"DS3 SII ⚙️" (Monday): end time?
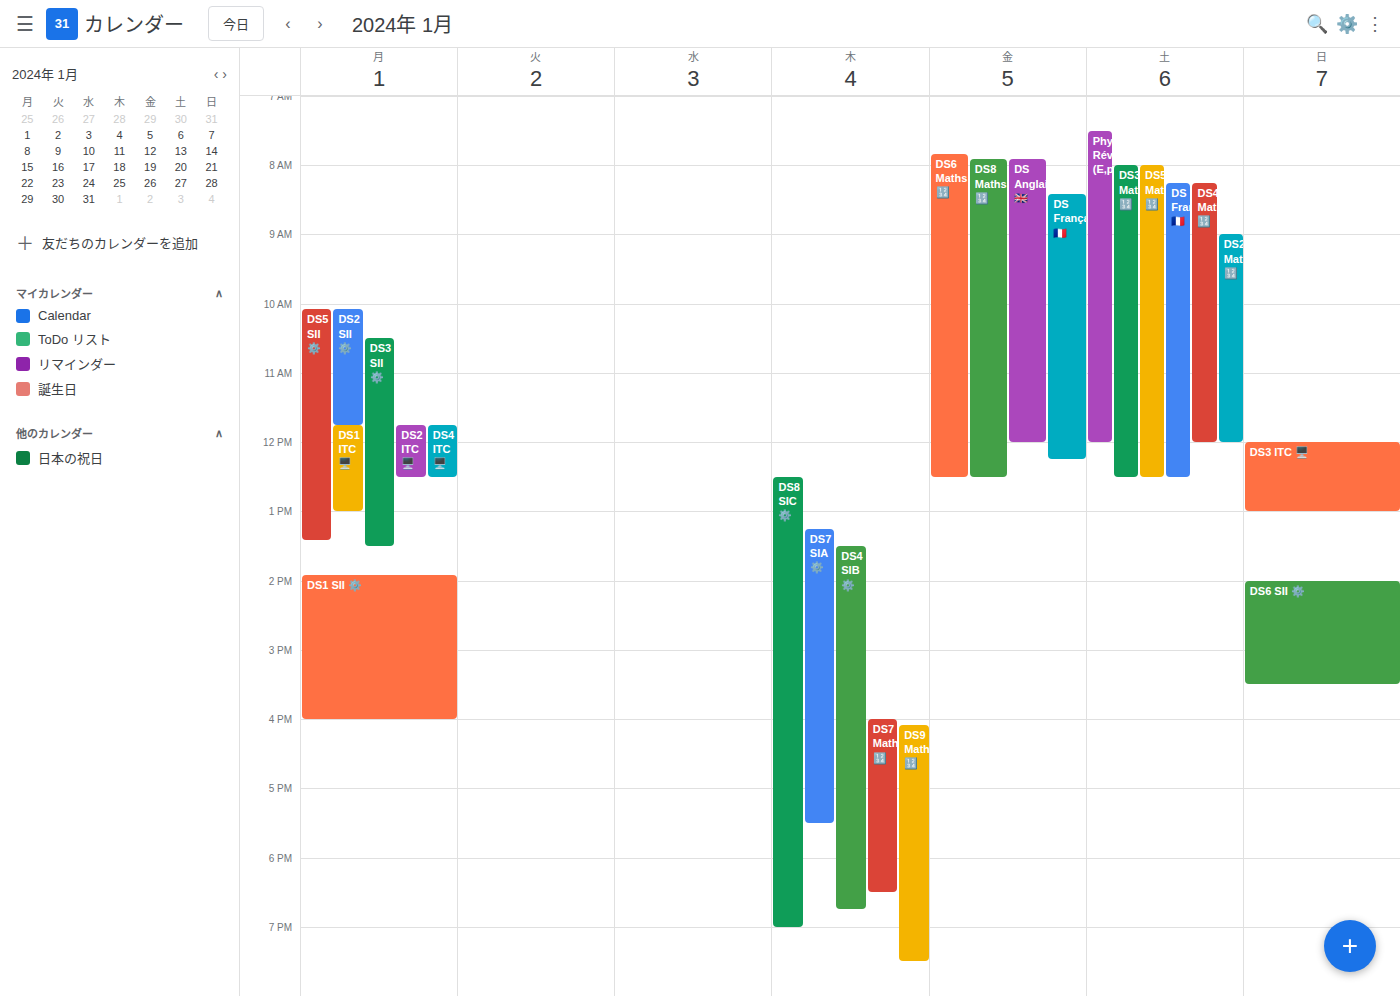
1:30 PM